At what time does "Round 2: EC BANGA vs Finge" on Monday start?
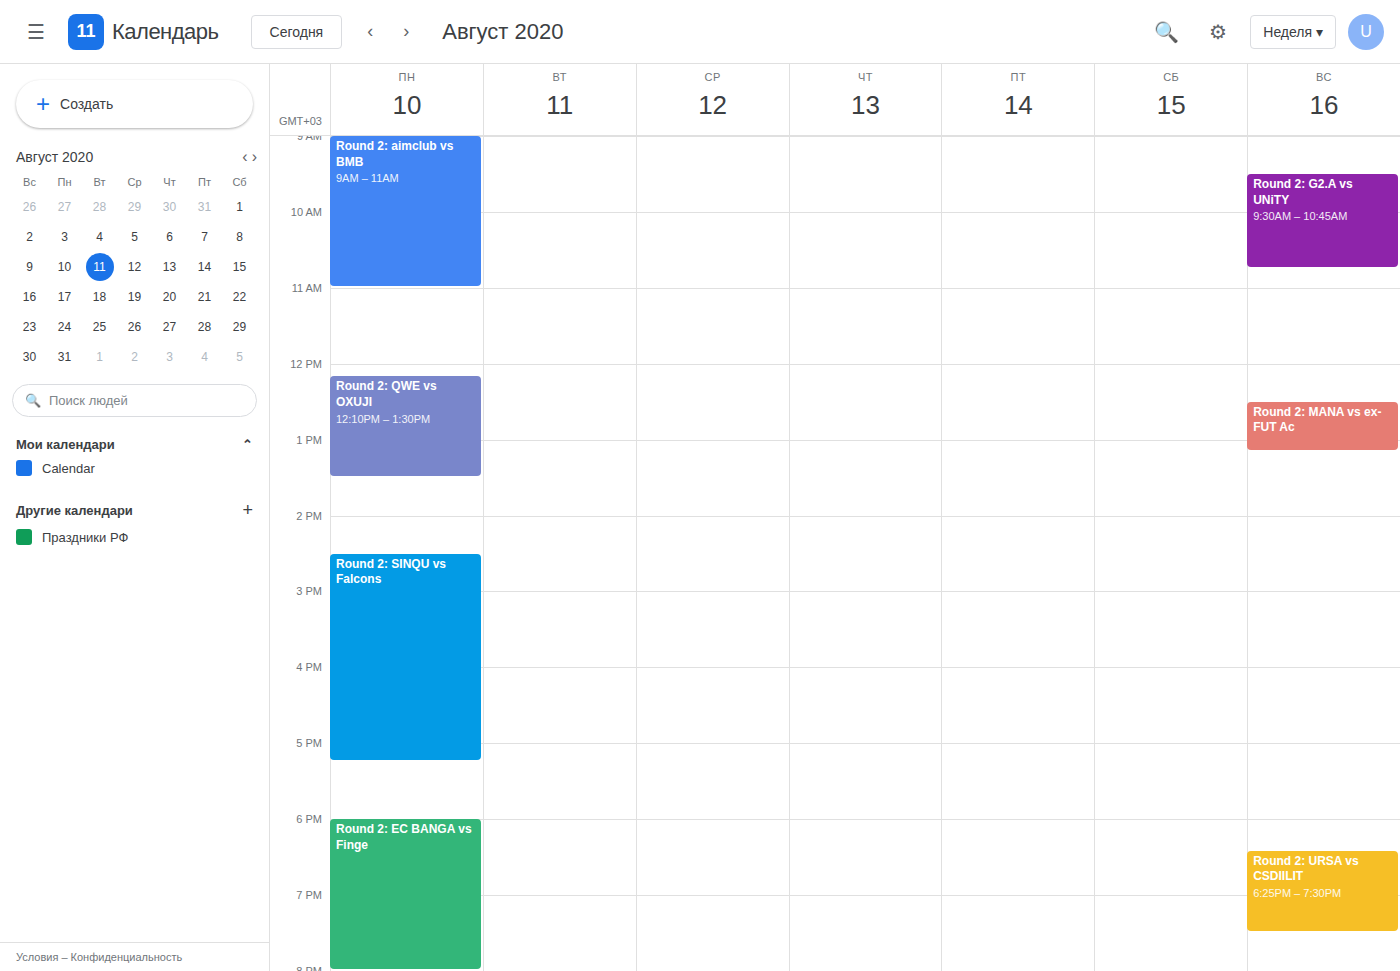
6:00 PM